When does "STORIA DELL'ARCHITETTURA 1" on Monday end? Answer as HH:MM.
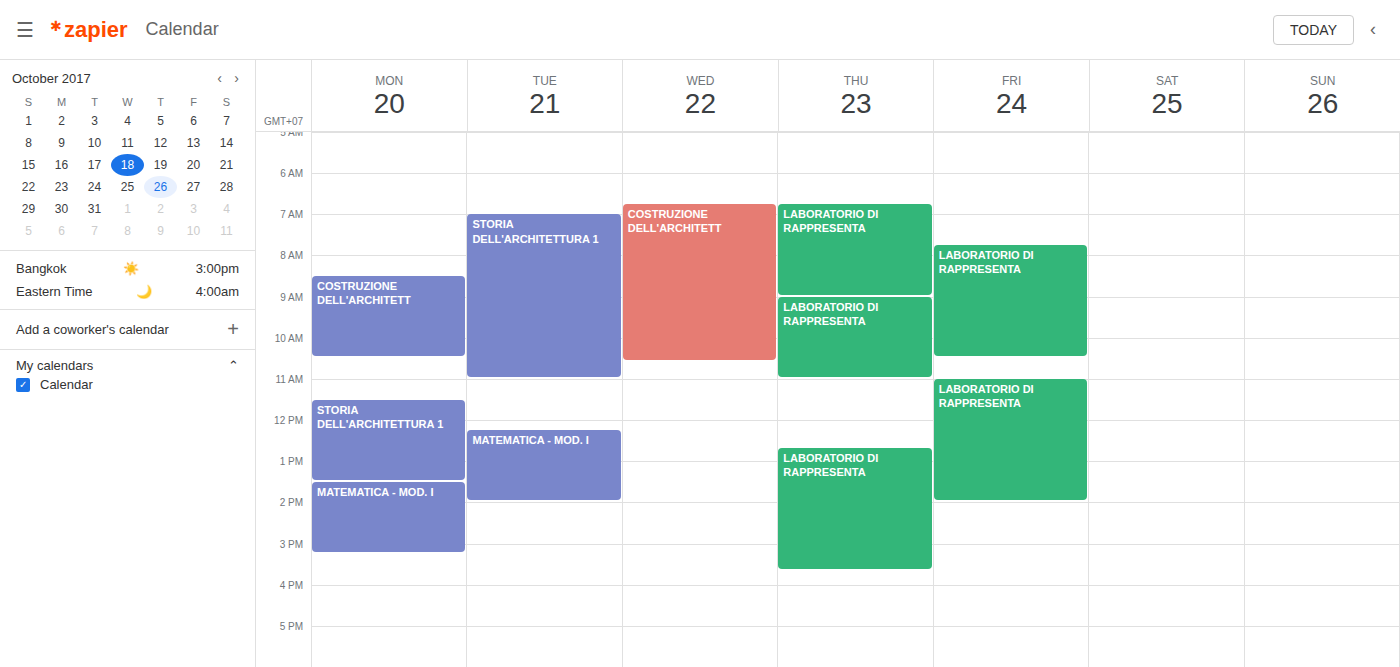
13:30